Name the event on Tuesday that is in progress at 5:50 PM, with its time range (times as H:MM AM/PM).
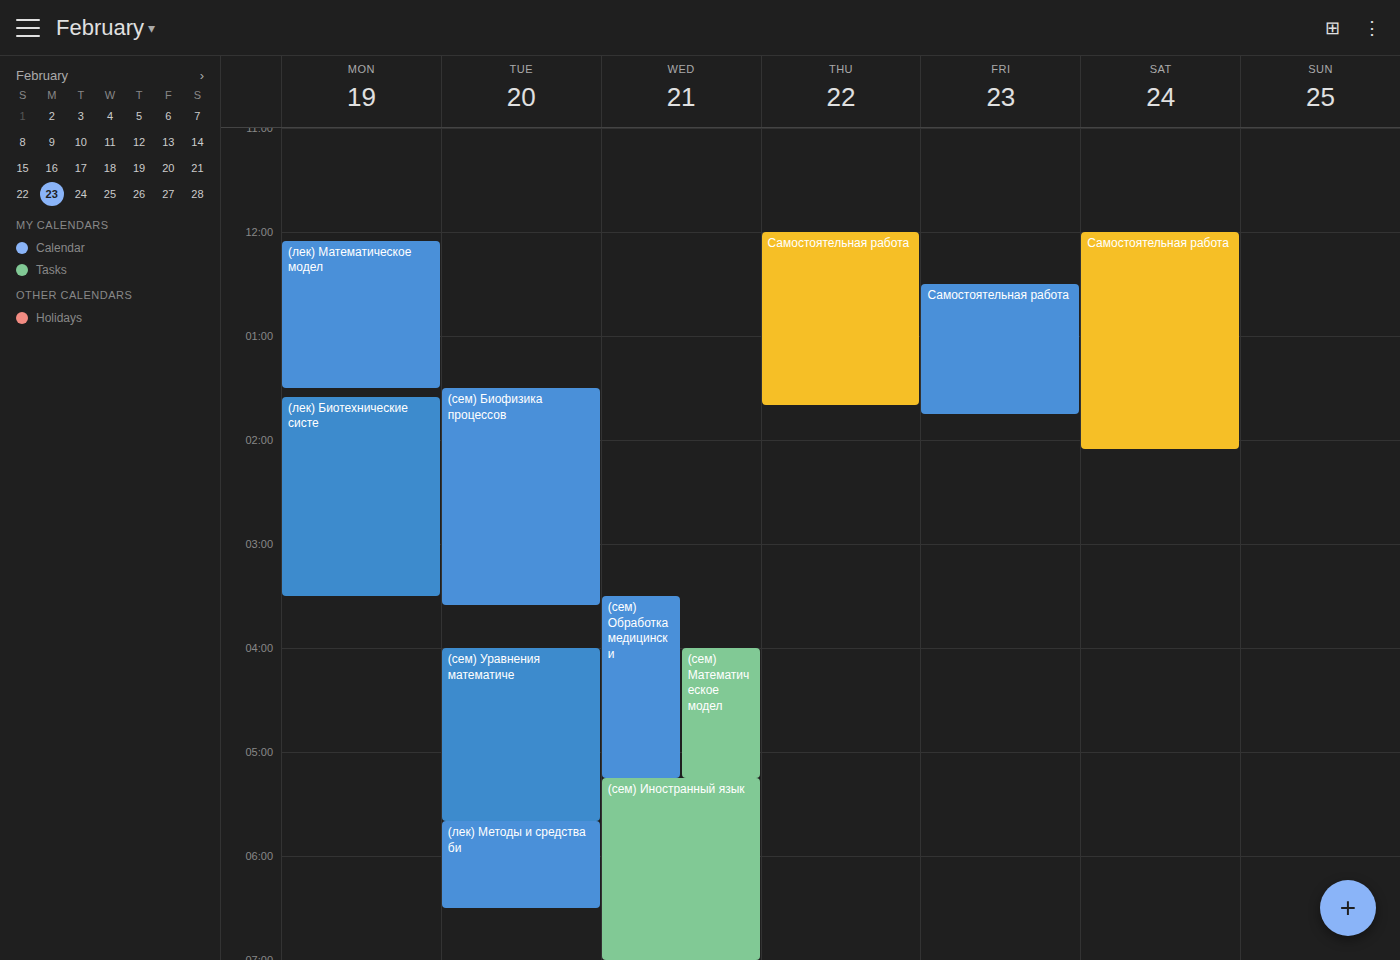
"(лек) Методы и средства би", 5:40 PM to 6:30 PM